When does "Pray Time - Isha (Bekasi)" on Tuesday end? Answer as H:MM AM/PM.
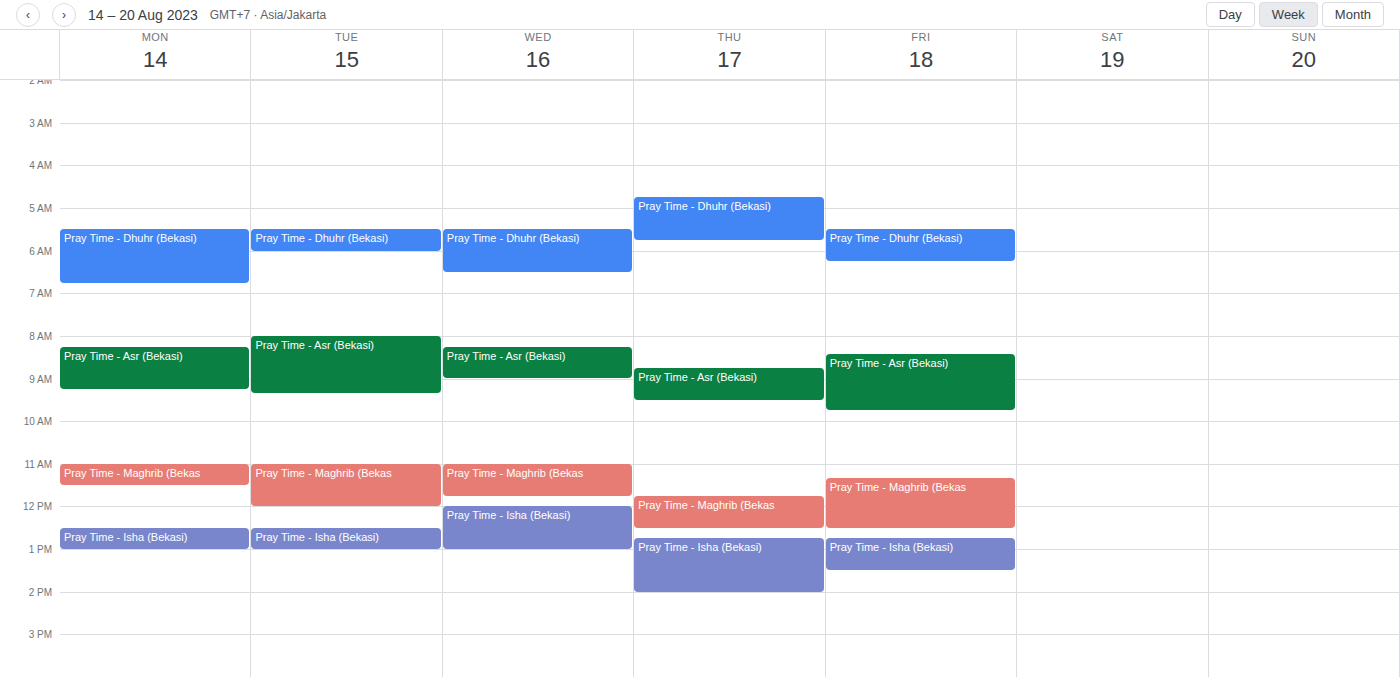
1:00 PM